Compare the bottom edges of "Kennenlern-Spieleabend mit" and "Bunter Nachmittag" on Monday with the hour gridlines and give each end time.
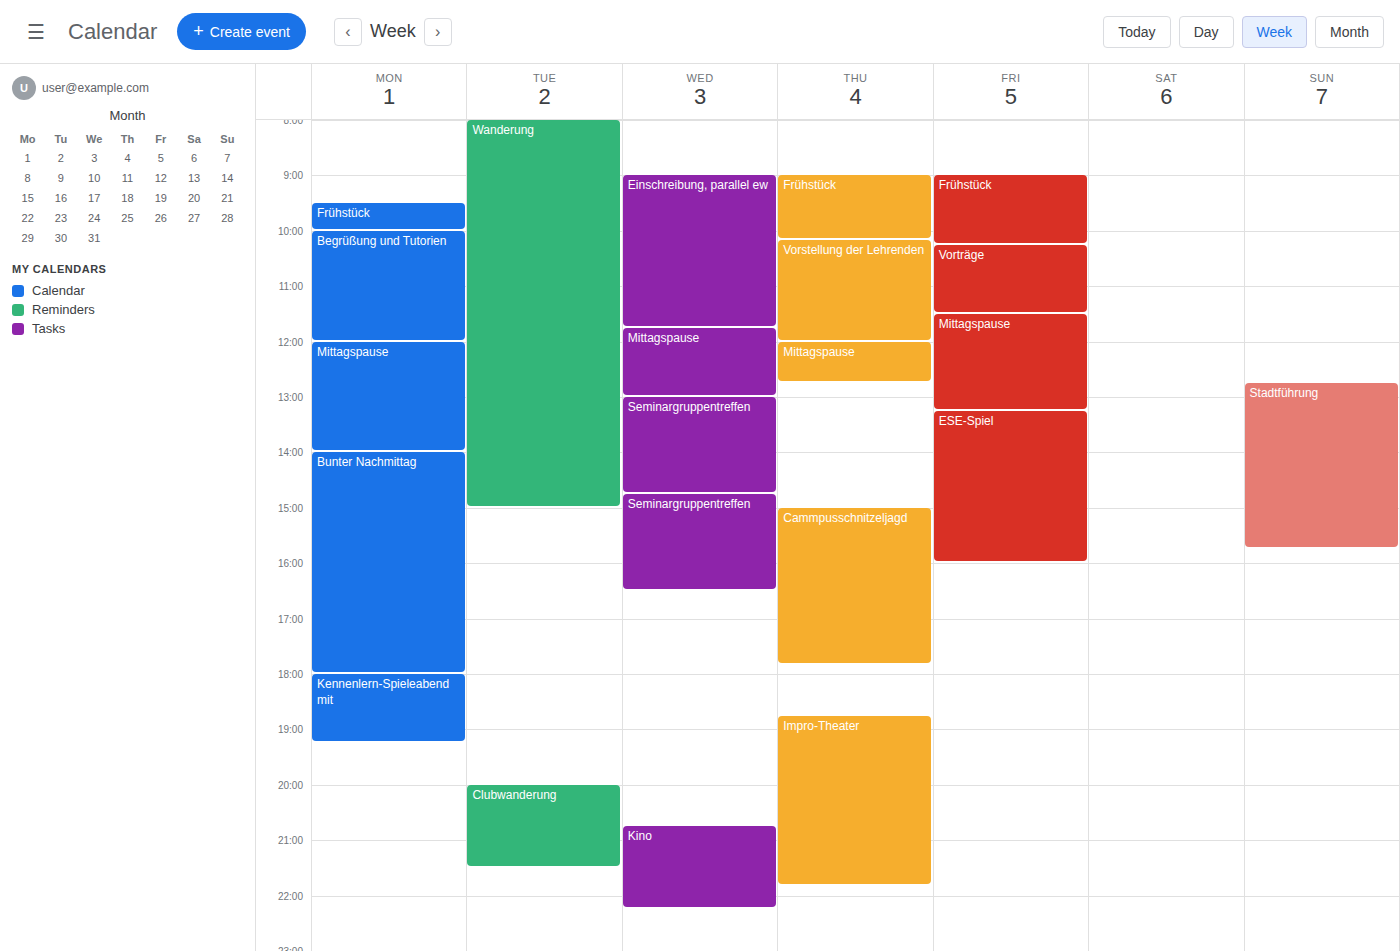
"Kennenlern-Spieleabend mit": 19:15, neither: a quarter of the way from the 19:00 line to the 20:00 line. "Bunter Nachmittag": 18:00, exactly on the 18:00 line.